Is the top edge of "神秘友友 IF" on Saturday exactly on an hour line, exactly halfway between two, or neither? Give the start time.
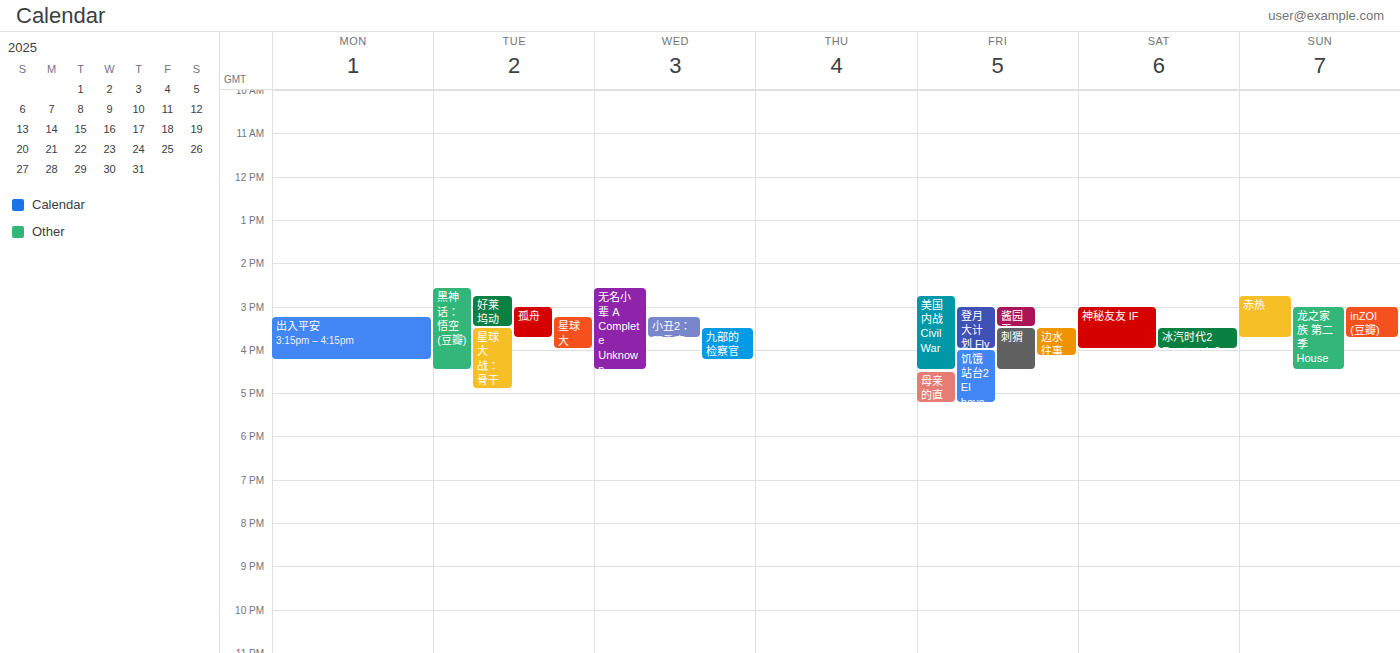
3:00 PM -- exactly on the 3 PM line.